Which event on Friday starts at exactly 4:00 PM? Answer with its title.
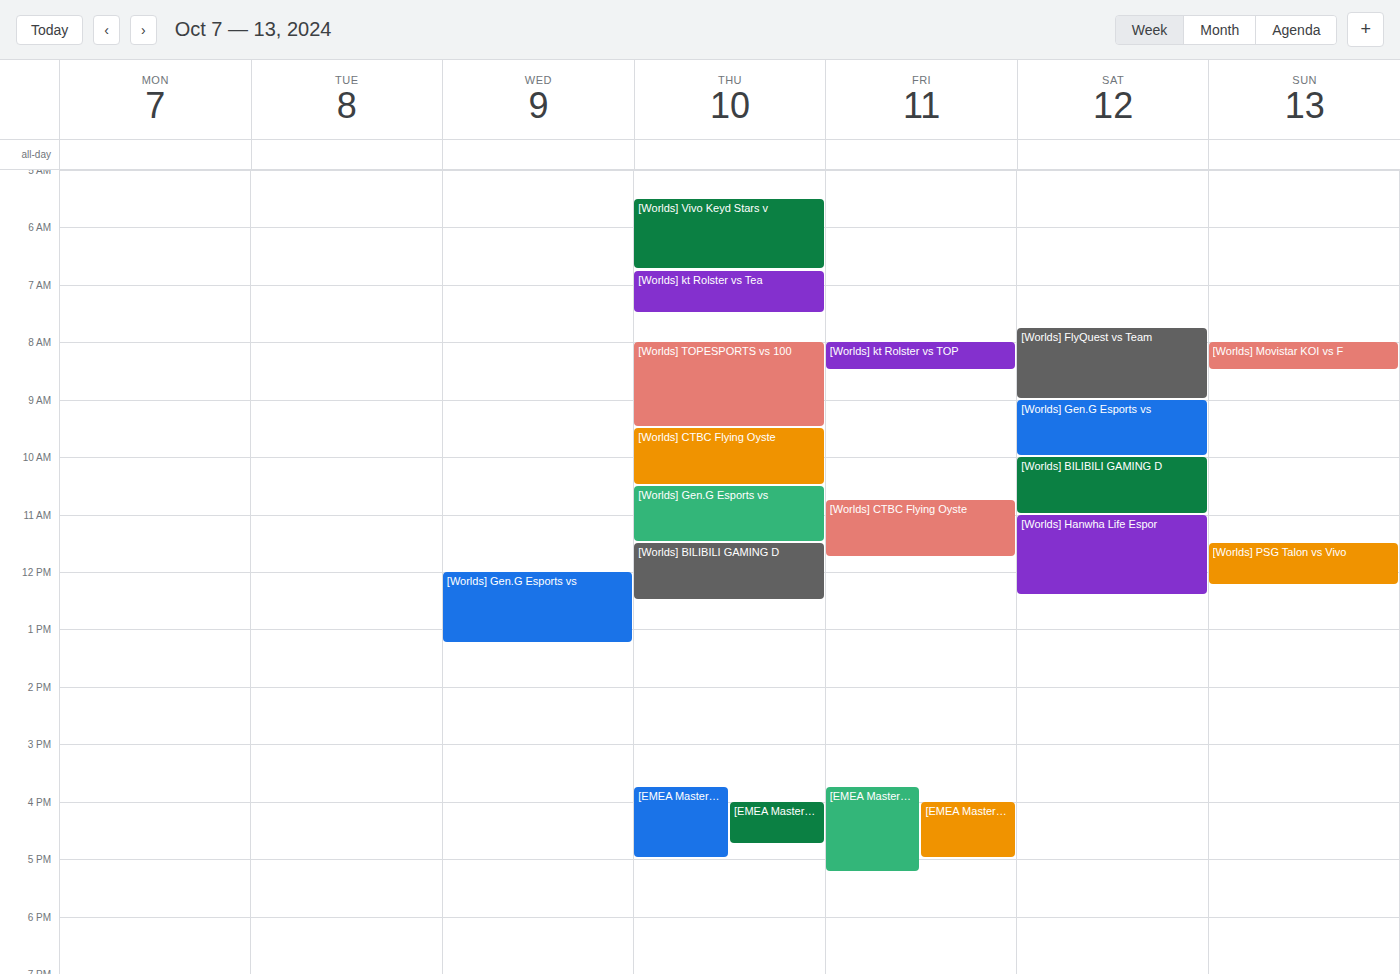
"[EMEA Masters] Los Ratones"